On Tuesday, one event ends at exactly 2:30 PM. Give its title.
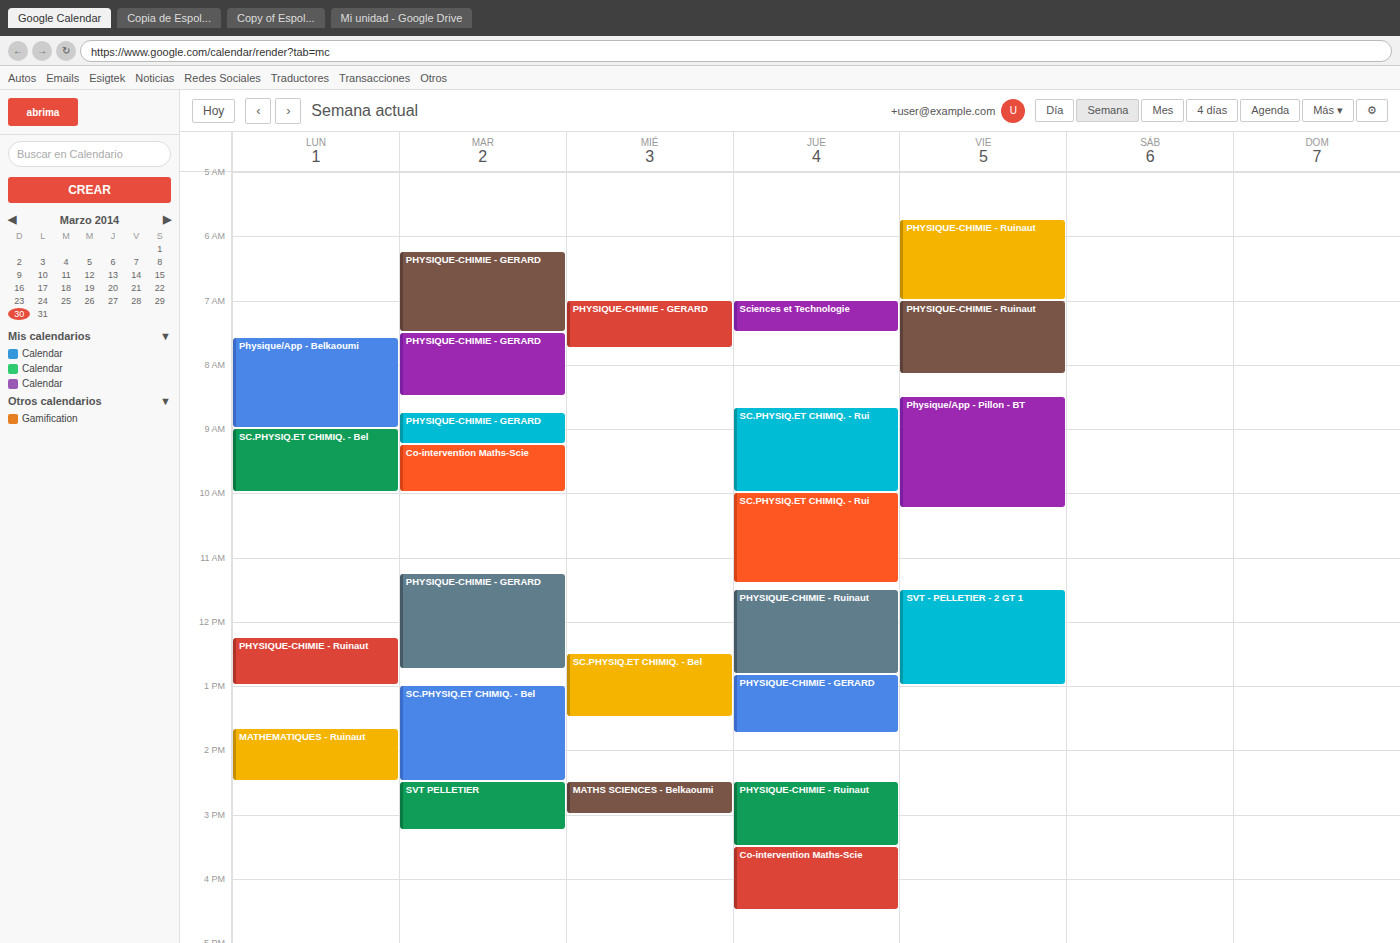
"SC.PHYSIQ.ET CHIMIQ. - Bel"